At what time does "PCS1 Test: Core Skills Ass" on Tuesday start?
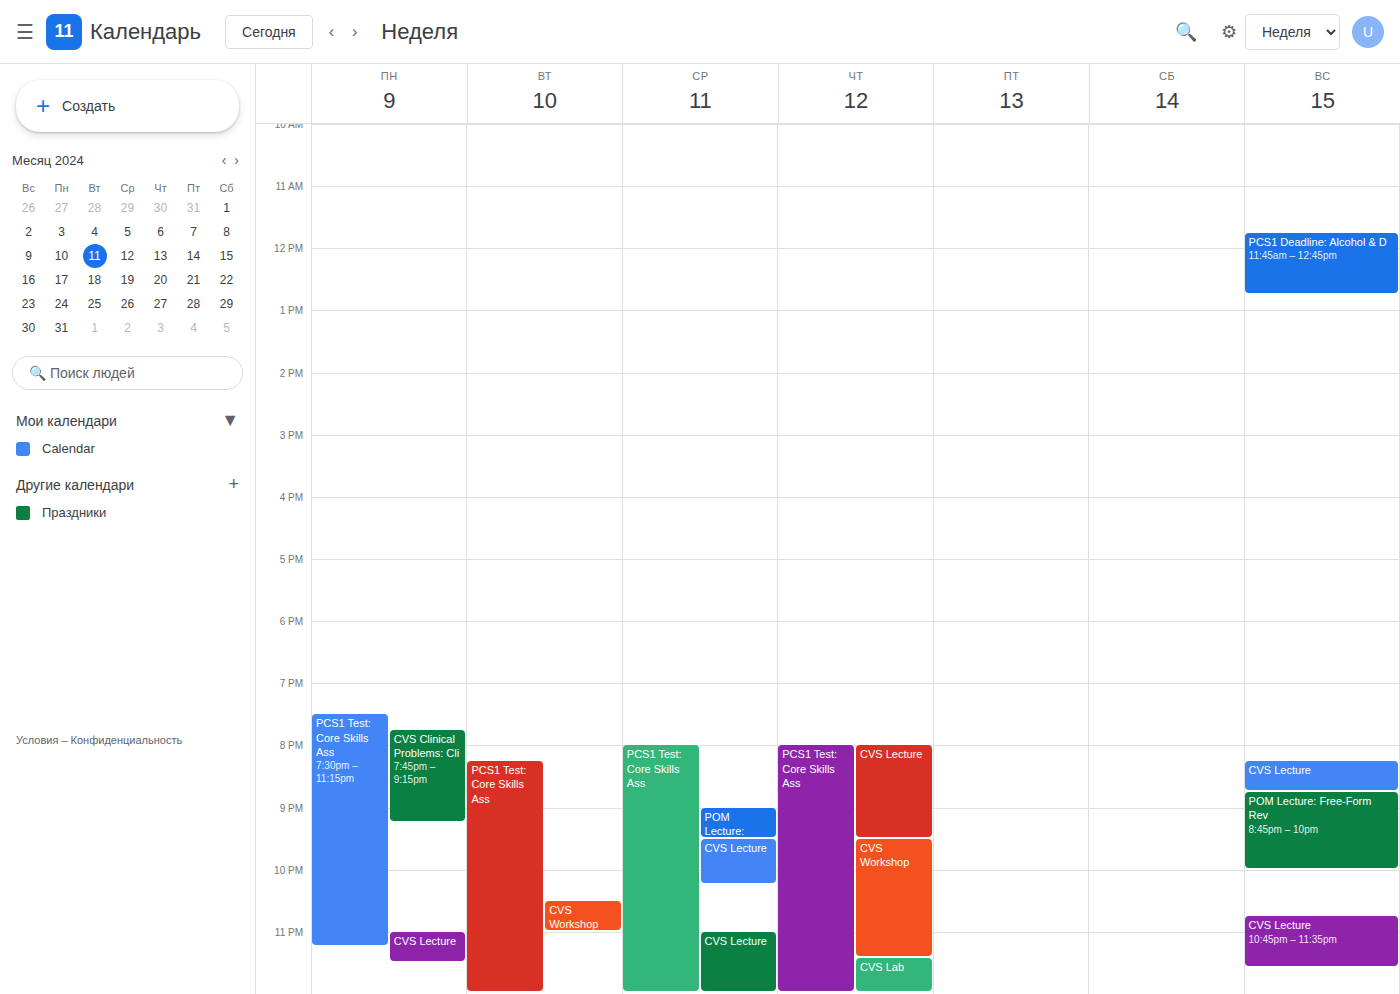
8:15 PM